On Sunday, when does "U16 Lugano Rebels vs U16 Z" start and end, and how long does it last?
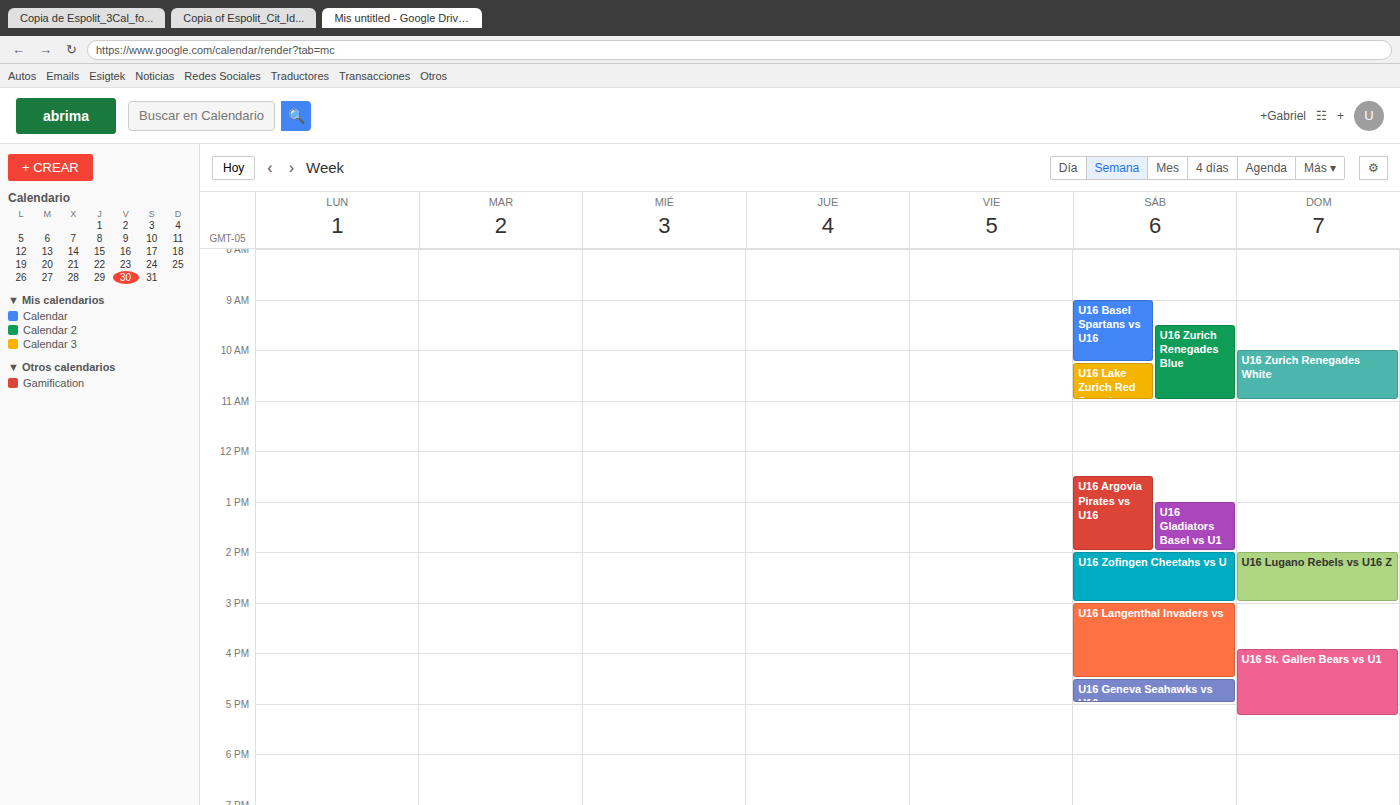
14:00 to 15:00, 1 hour